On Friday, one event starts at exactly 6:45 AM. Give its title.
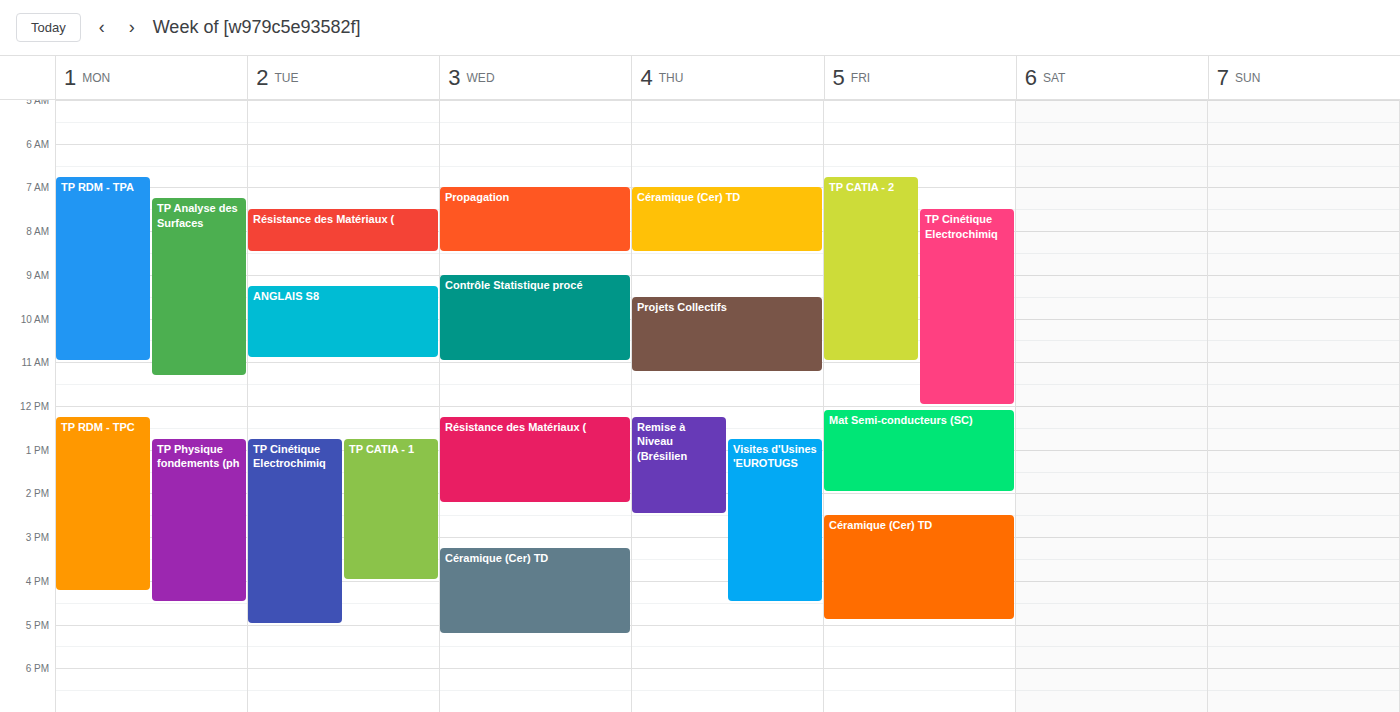
"TP CATIA - 2"